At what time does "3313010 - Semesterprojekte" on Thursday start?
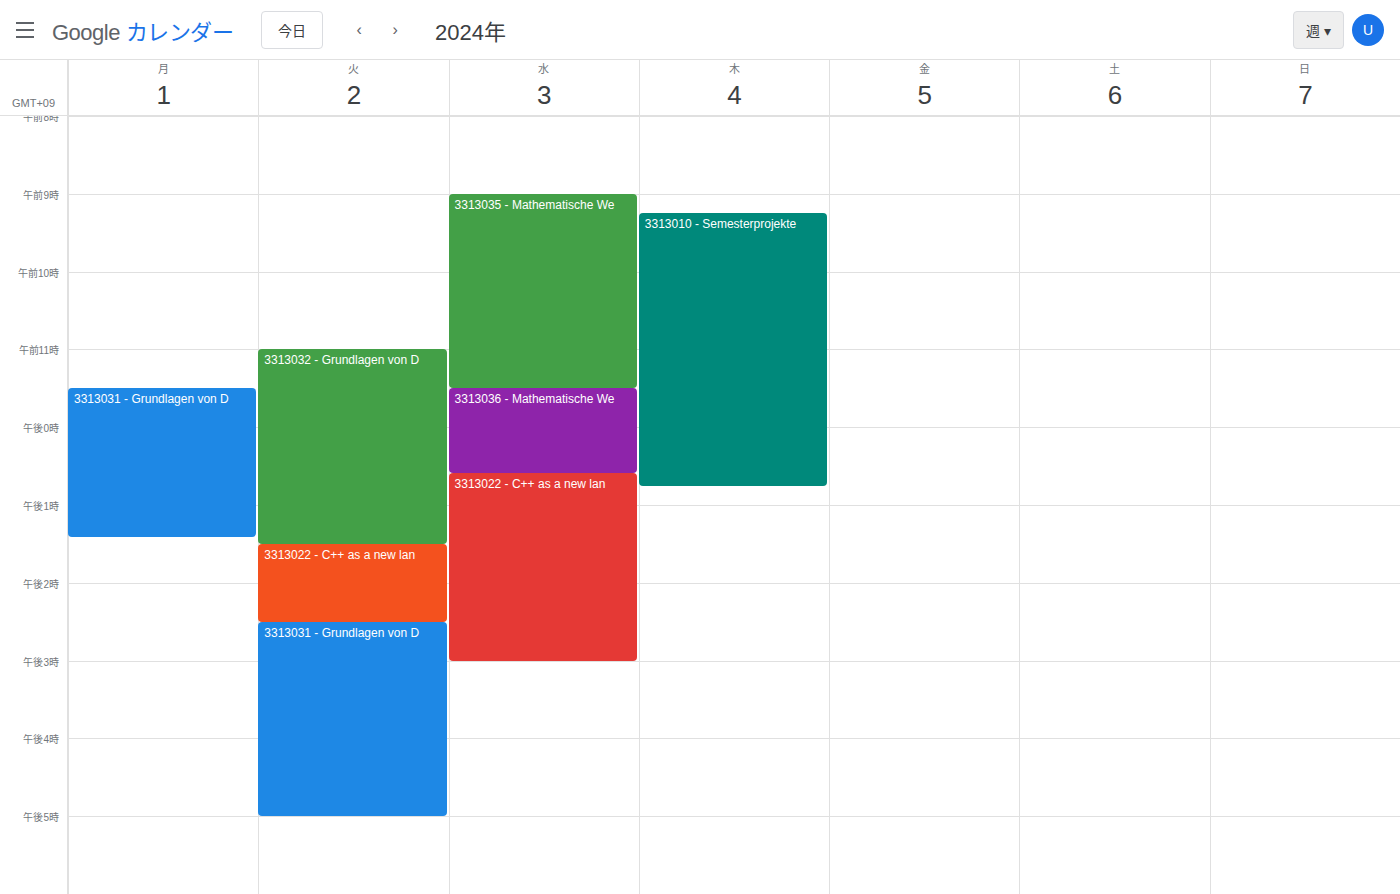
9:15 AM